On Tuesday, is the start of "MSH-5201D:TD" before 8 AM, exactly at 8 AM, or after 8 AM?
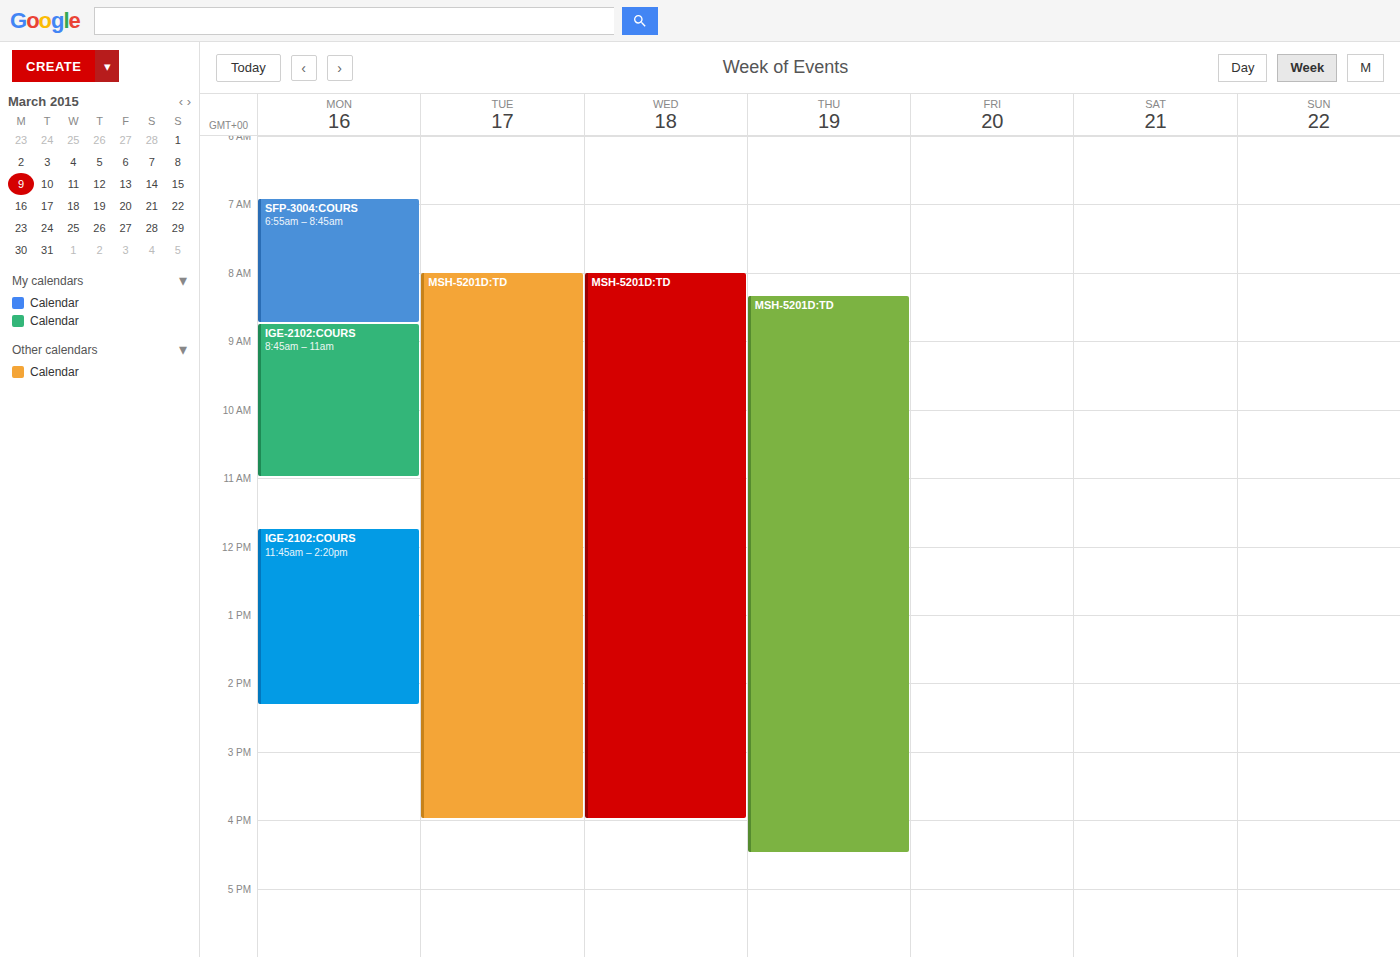
8:00 AM -- exactly at 8 AM, on the 8 AM line.